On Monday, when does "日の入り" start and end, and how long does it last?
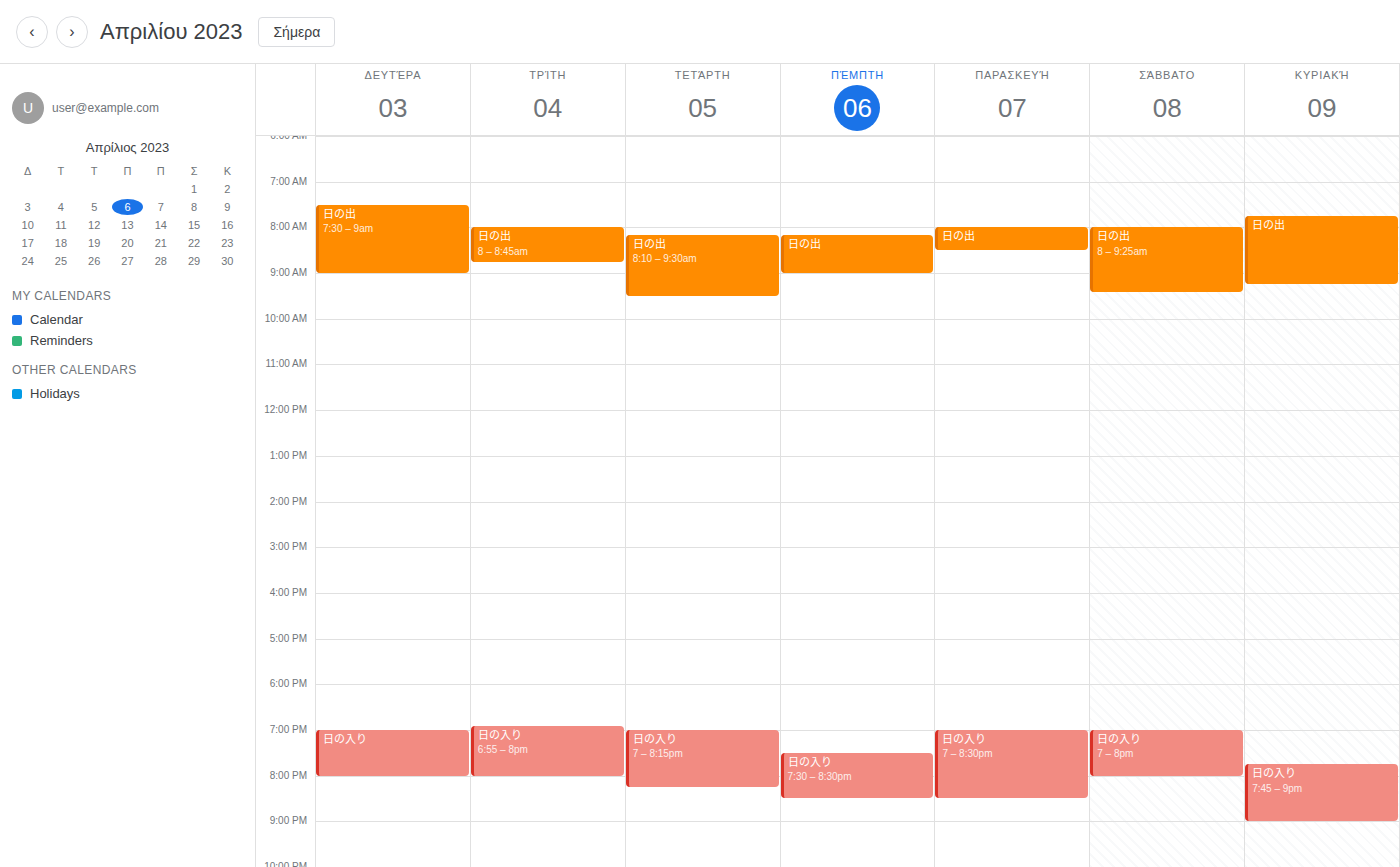
19:00 to 20:00, 1 hour